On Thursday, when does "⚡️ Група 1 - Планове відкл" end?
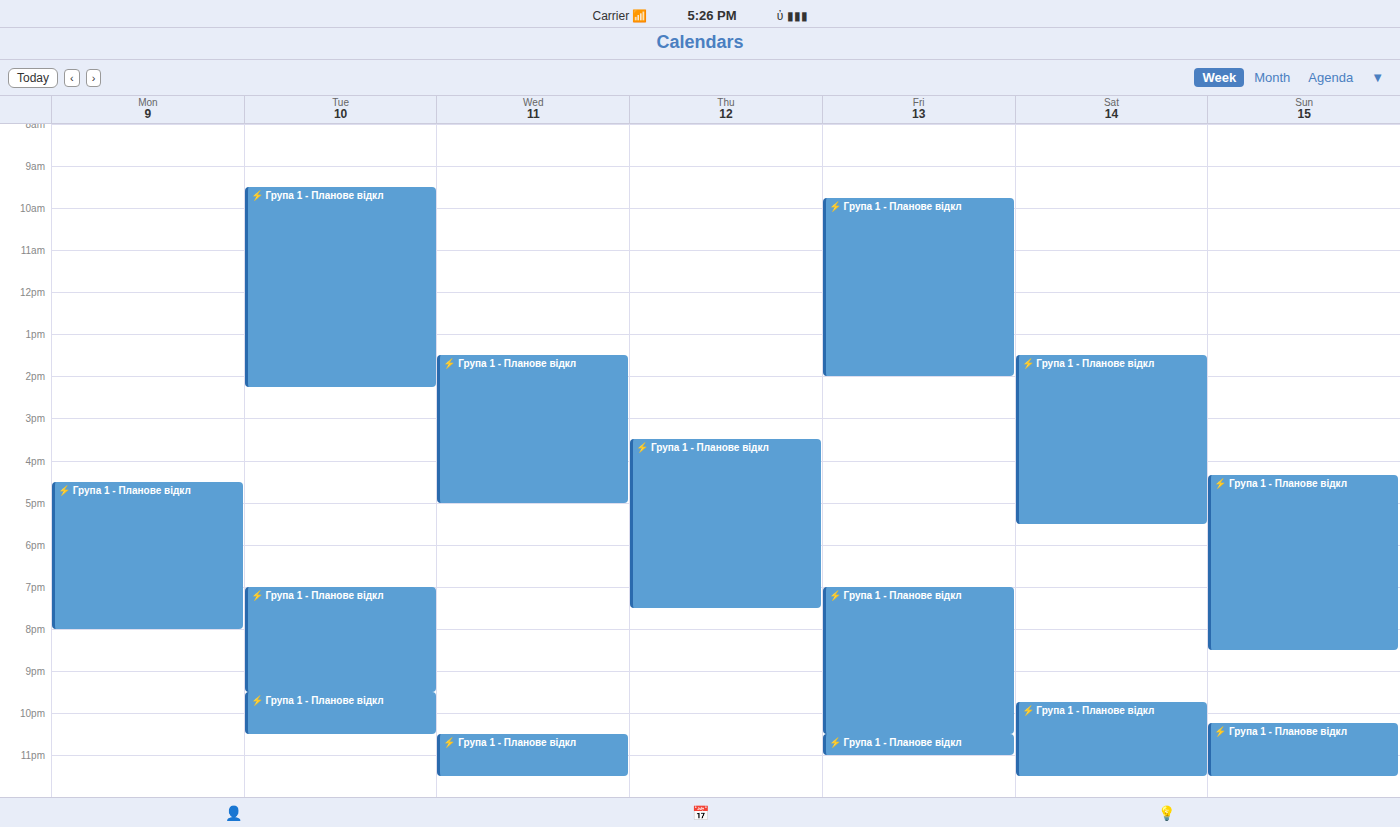
7:30 PM